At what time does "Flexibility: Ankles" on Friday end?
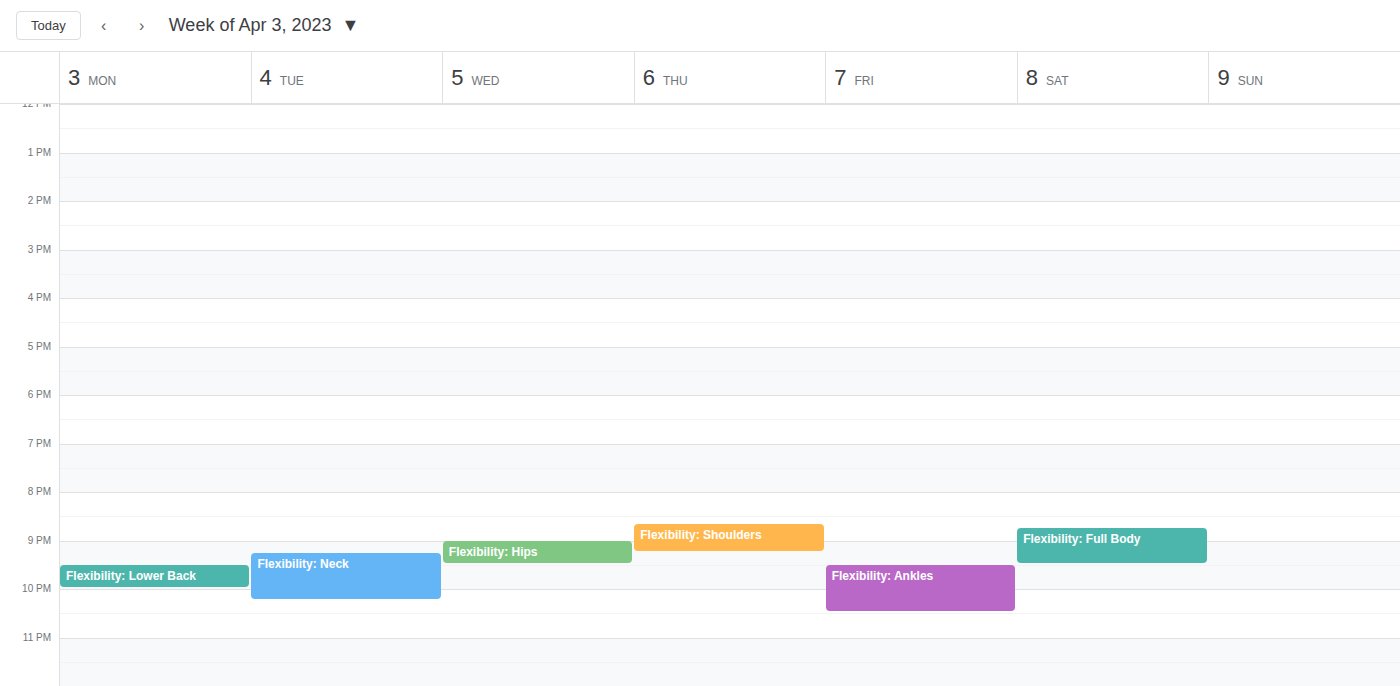
10:30 PM